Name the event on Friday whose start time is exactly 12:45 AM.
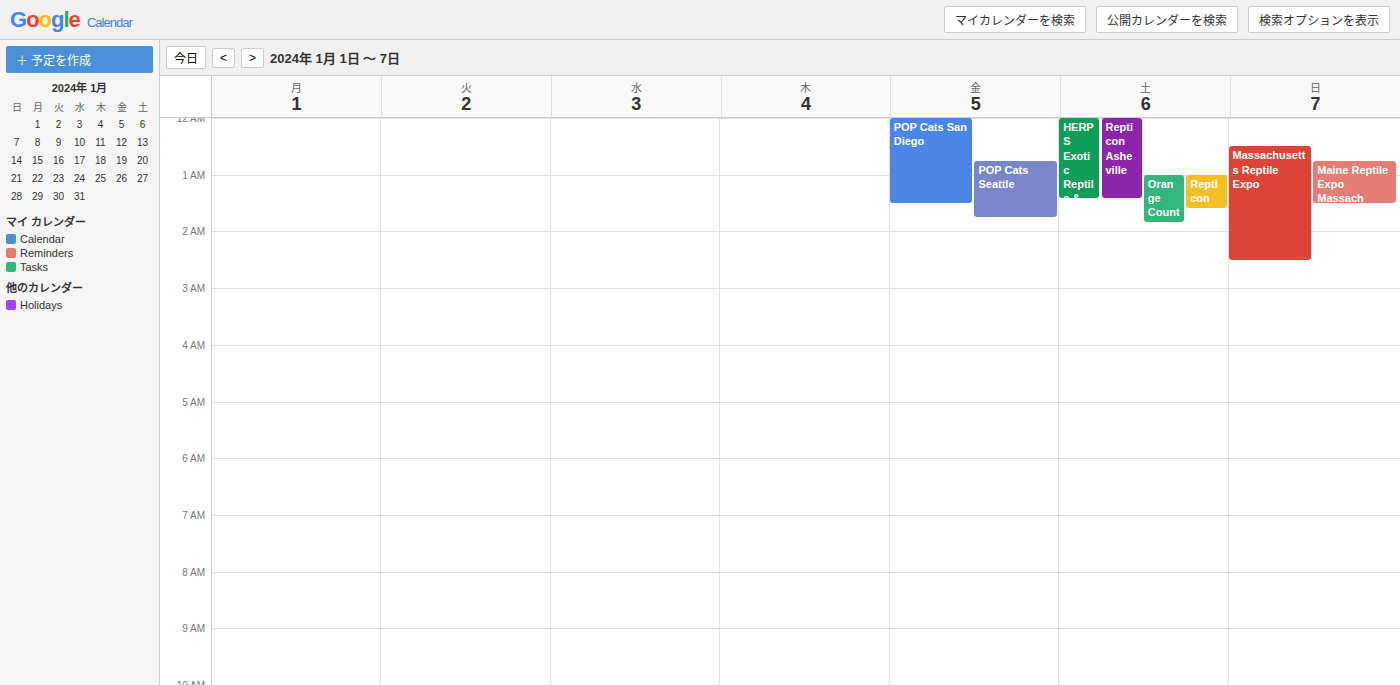
"POP Cats Seattle"